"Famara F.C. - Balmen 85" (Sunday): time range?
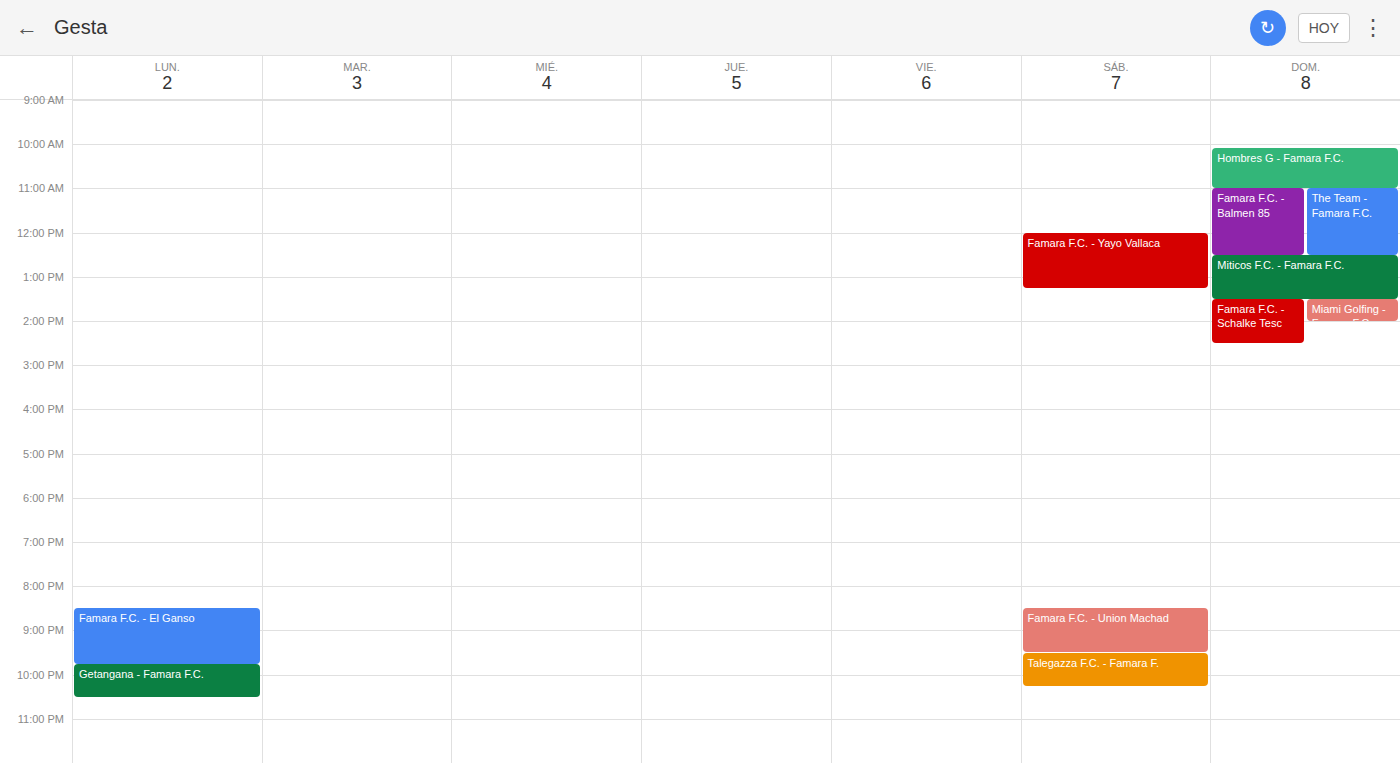
11:00 AM to 12:30 PM